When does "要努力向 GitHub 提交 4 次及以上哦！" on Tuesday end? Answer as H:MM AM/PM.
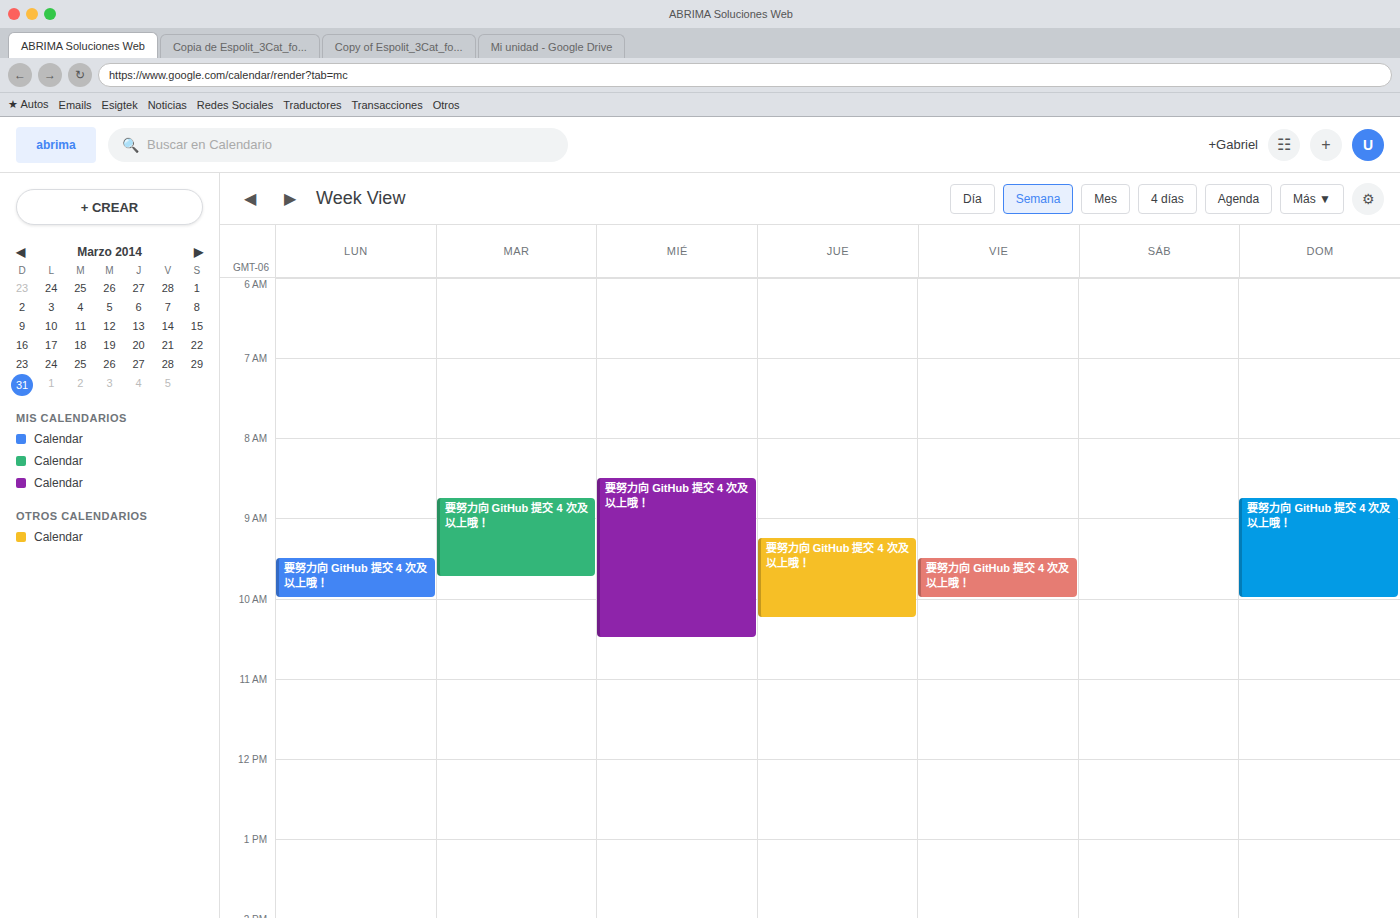
9:45 AM